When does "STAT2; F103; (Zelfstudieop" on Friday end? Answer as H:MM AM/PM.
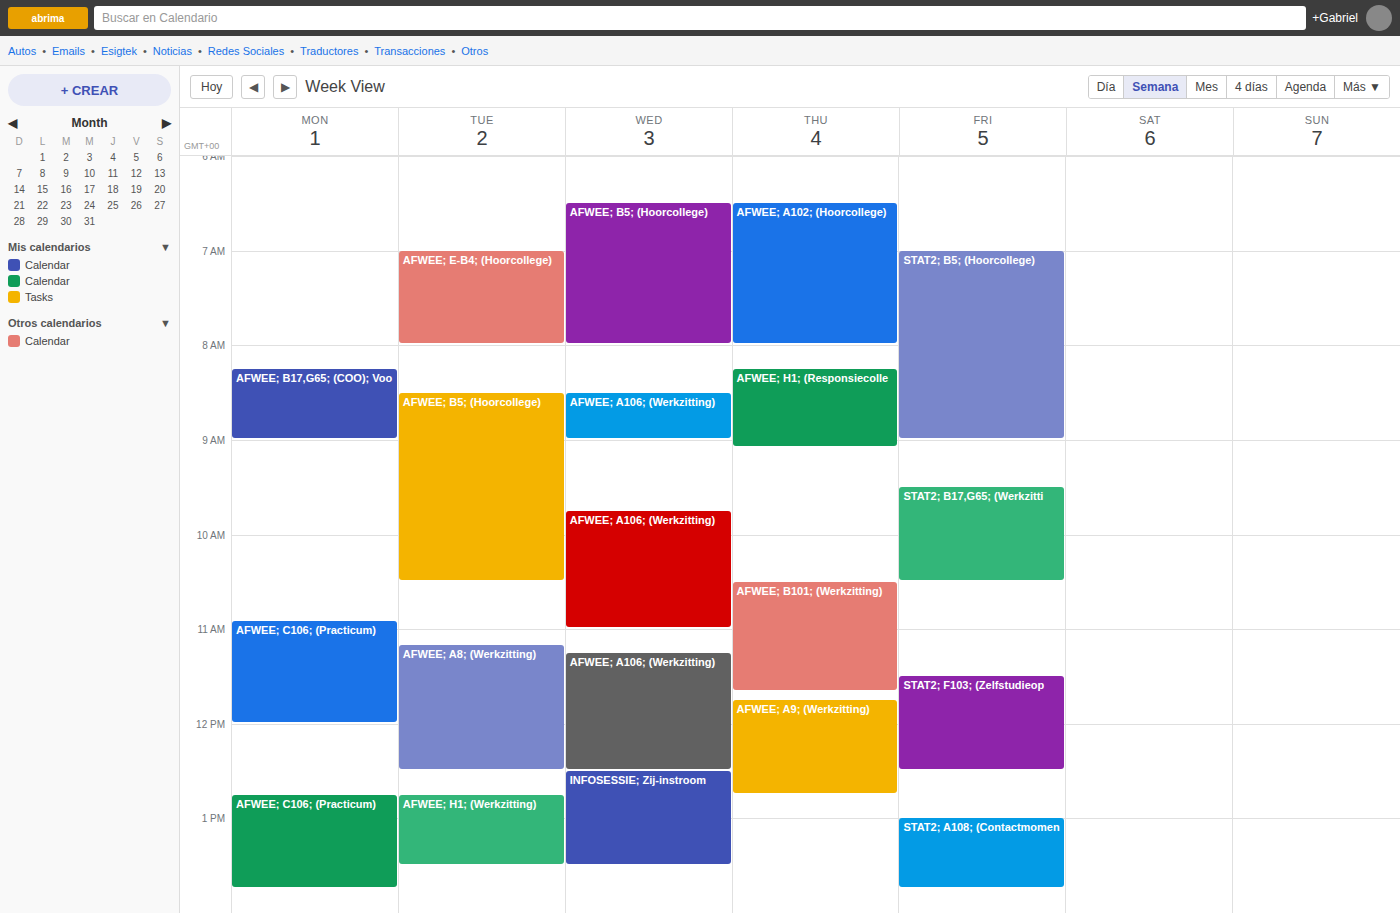
12:30 PM